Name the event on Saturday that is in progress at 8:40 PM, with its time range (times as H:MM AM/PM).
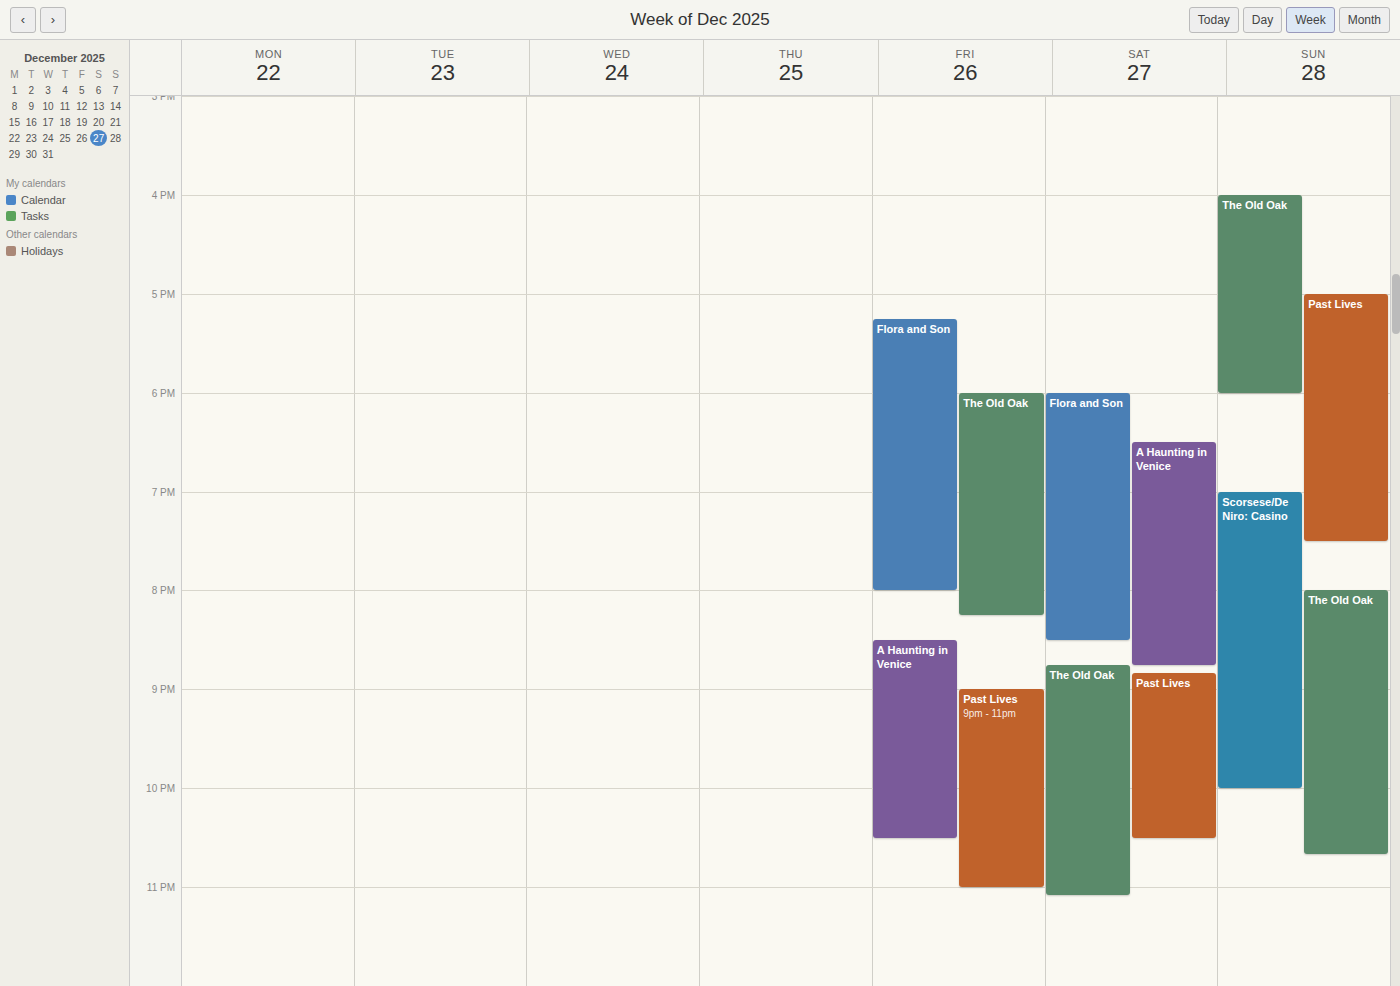
"A Haunting in Venice", 6:30 PM to 8:45 PM